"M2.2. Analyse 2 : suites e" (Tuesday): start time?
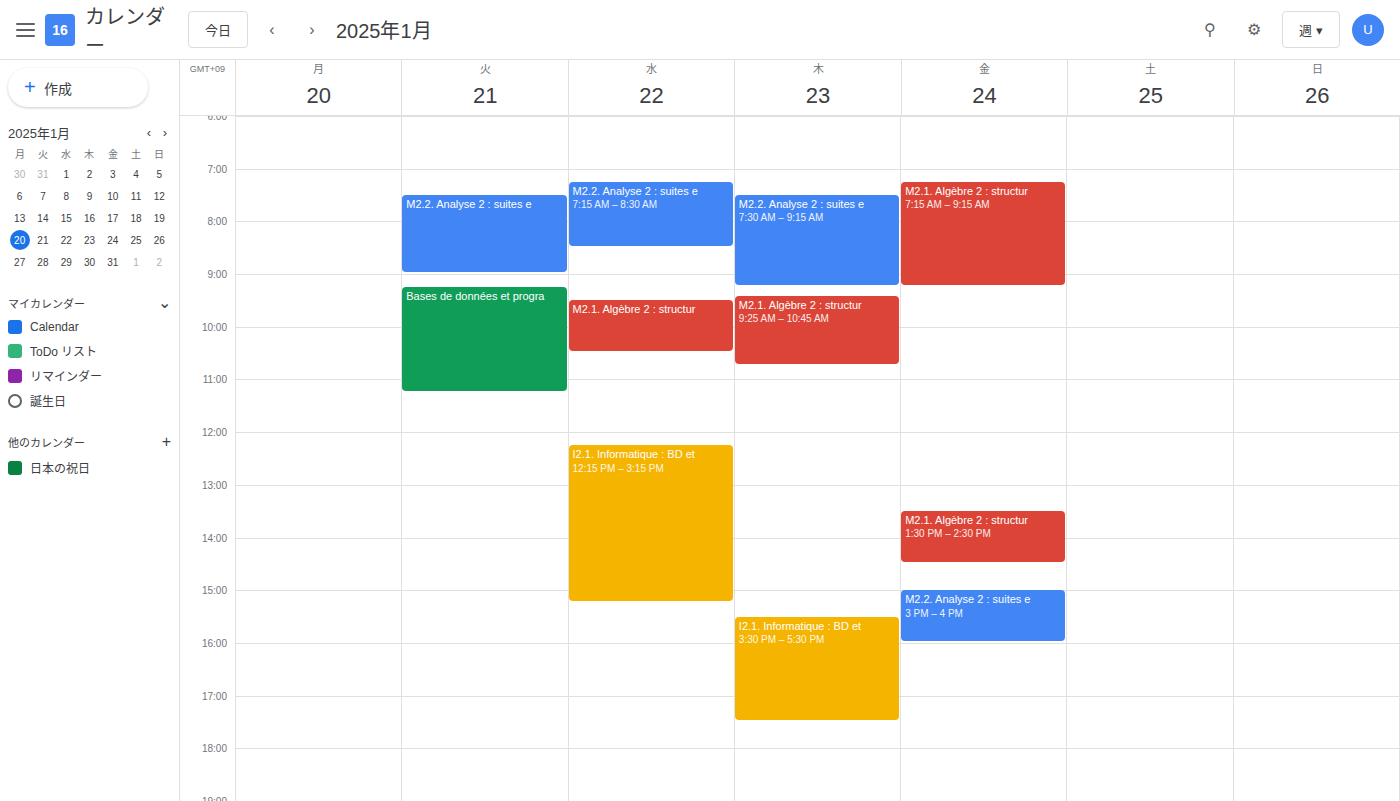
7:30 AM